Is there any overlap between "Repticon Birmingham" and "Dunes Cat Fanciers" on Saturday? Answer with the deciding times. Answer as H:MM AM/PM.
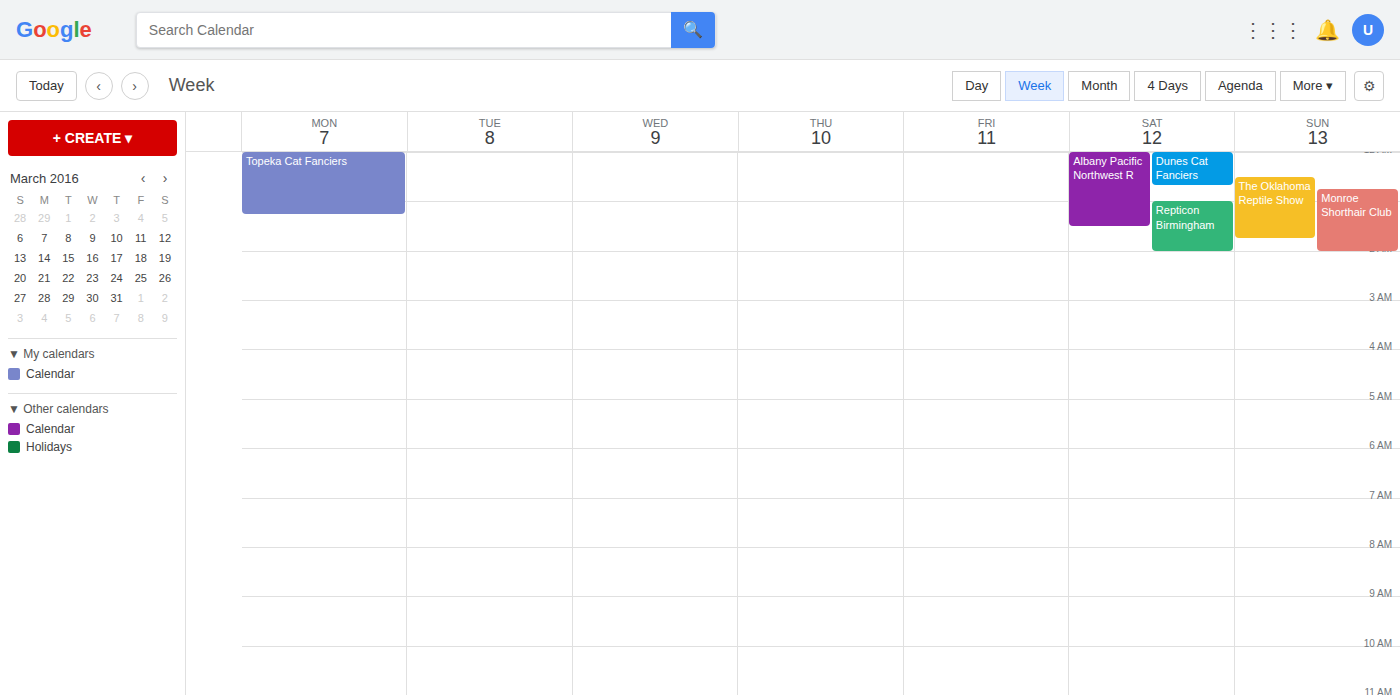
"Dunes Cat Fanciers" ends at 12:40 AM and "Repticon Birmingham" starts at 1:00 AM -- no overlap.